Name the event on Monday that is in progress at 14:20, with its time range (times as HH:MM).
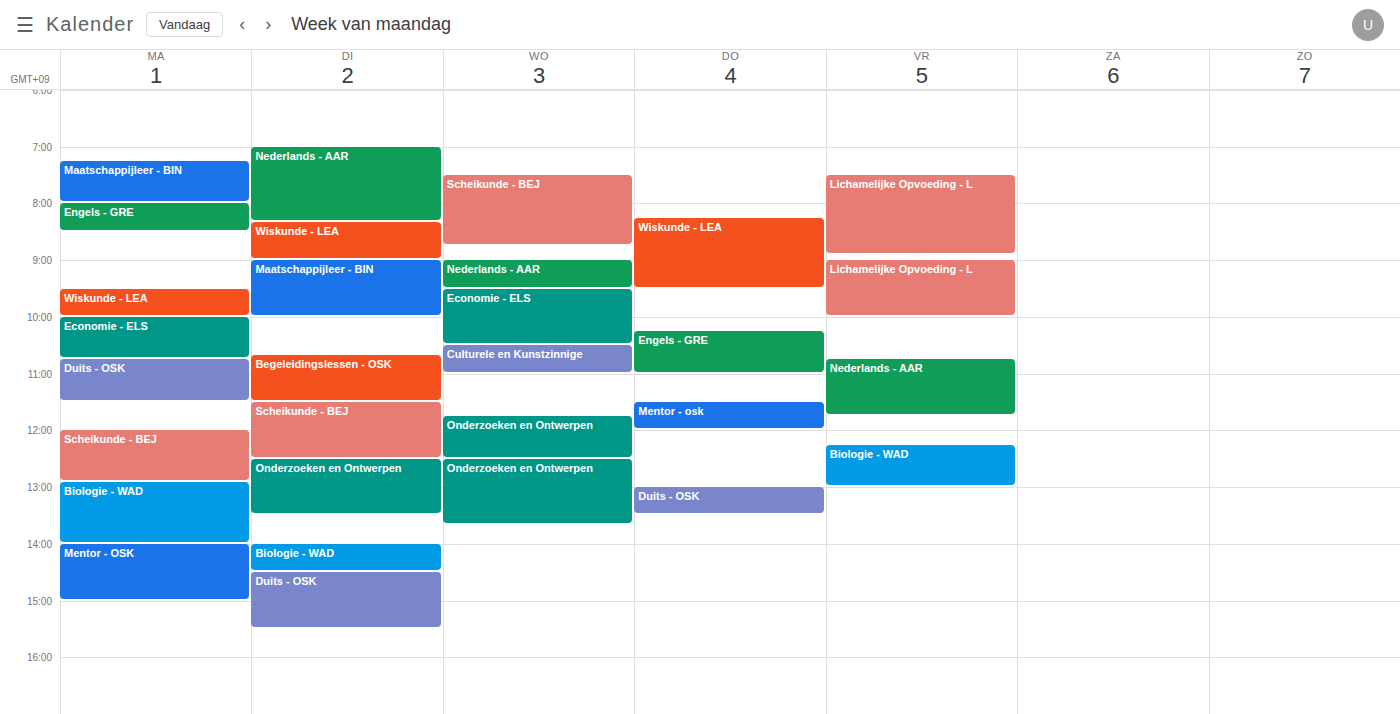
"Mentor - OSK", 14:00 to 15:00